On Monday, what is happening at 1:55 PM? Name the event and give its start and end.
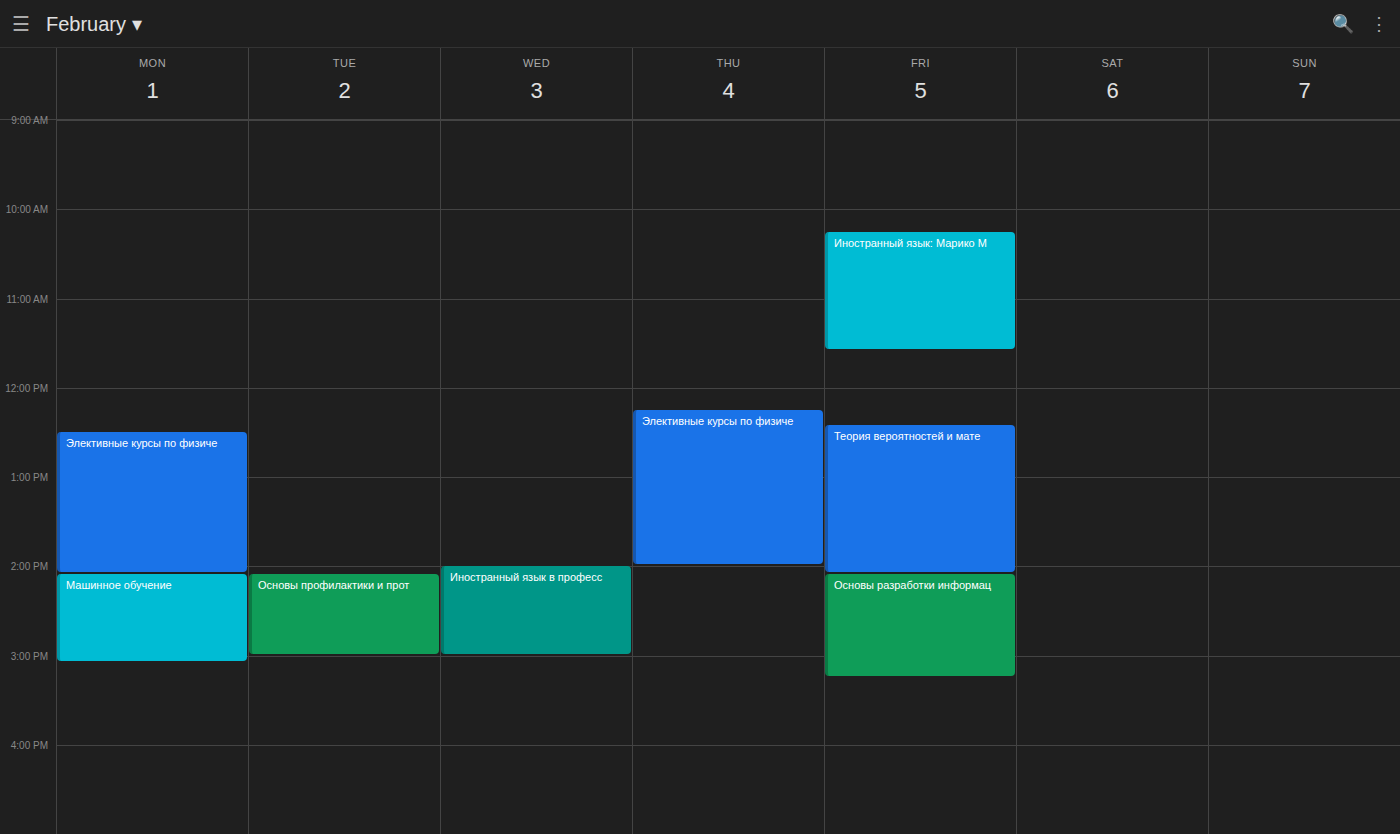
"Элективные курсы по физиче", 12:30 PM to 2:05 PM